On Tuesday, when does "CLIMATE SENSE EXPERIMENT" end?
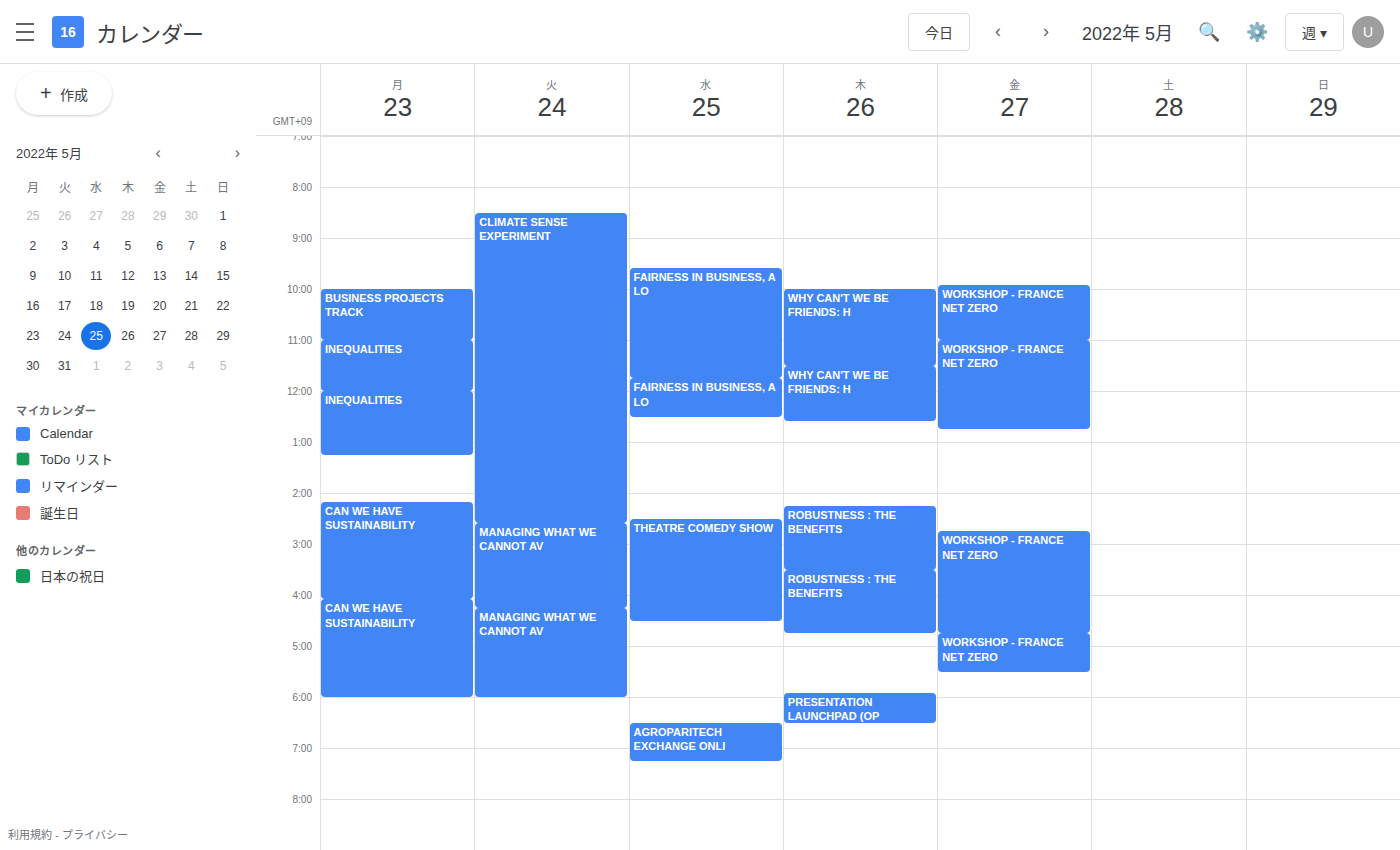
2:35 PM